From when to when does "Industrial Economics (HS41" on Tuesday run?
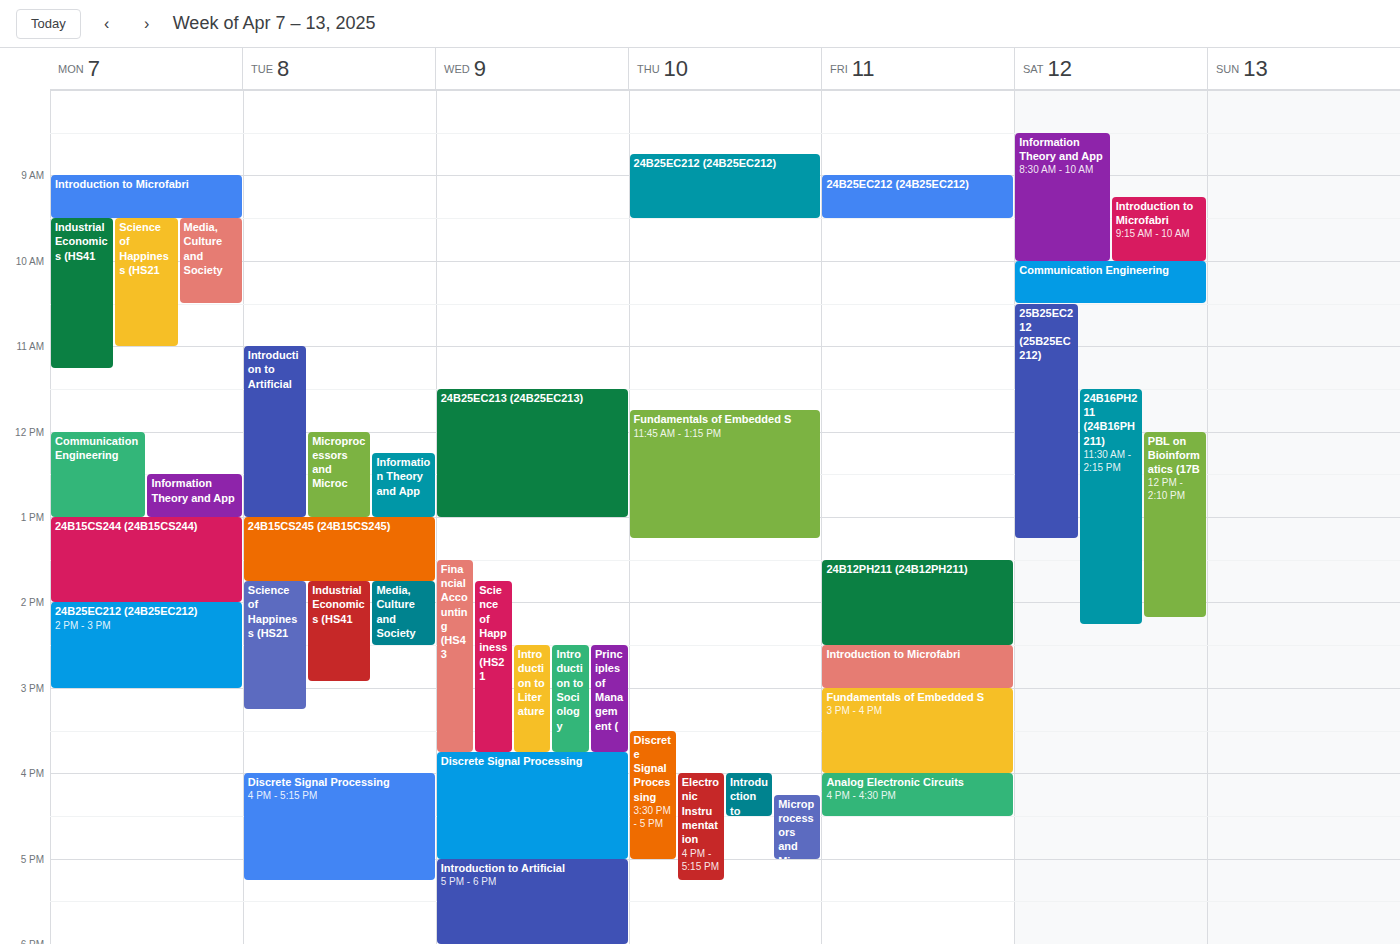
1:45 PM to 2:55 PM